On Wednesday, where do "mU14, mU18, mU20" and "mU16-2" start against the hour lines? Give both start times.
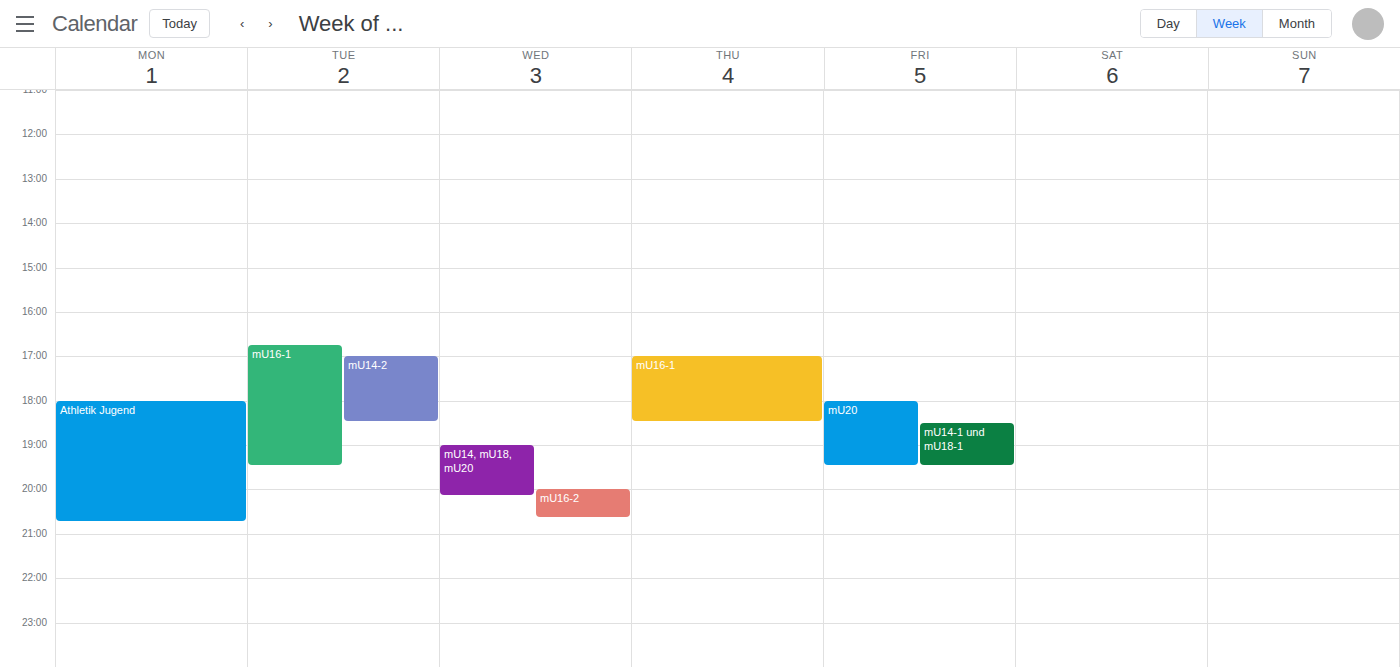
"mU14, mU18, mU20": 7:00 PM, exactly on the 7 PM line. "mU16-2": 8:00 PM, exactly on the 8 PM line.